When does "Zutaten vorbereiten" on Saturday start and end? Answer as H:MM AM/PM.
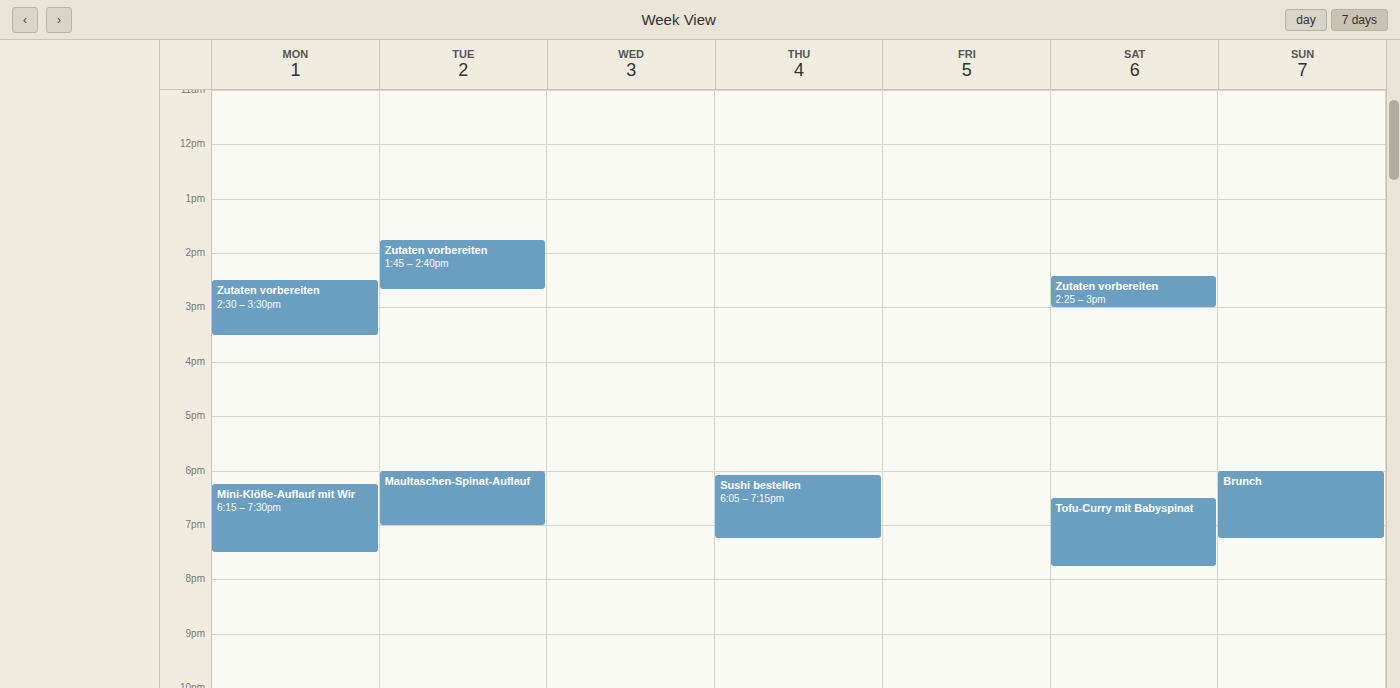
2:25 PM to 3:00 PM